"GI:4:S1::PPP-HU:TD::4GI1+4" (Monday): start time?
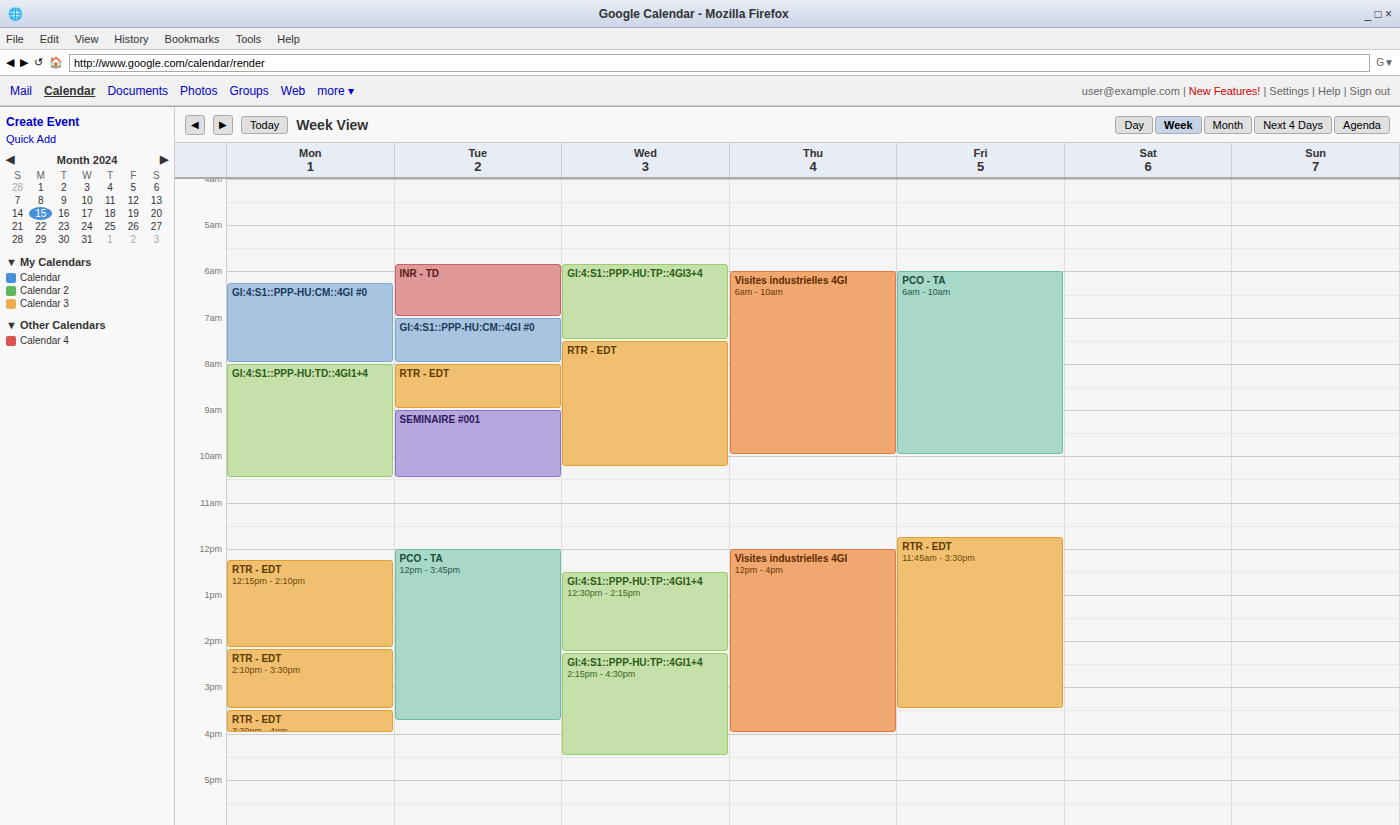
8:00 AM